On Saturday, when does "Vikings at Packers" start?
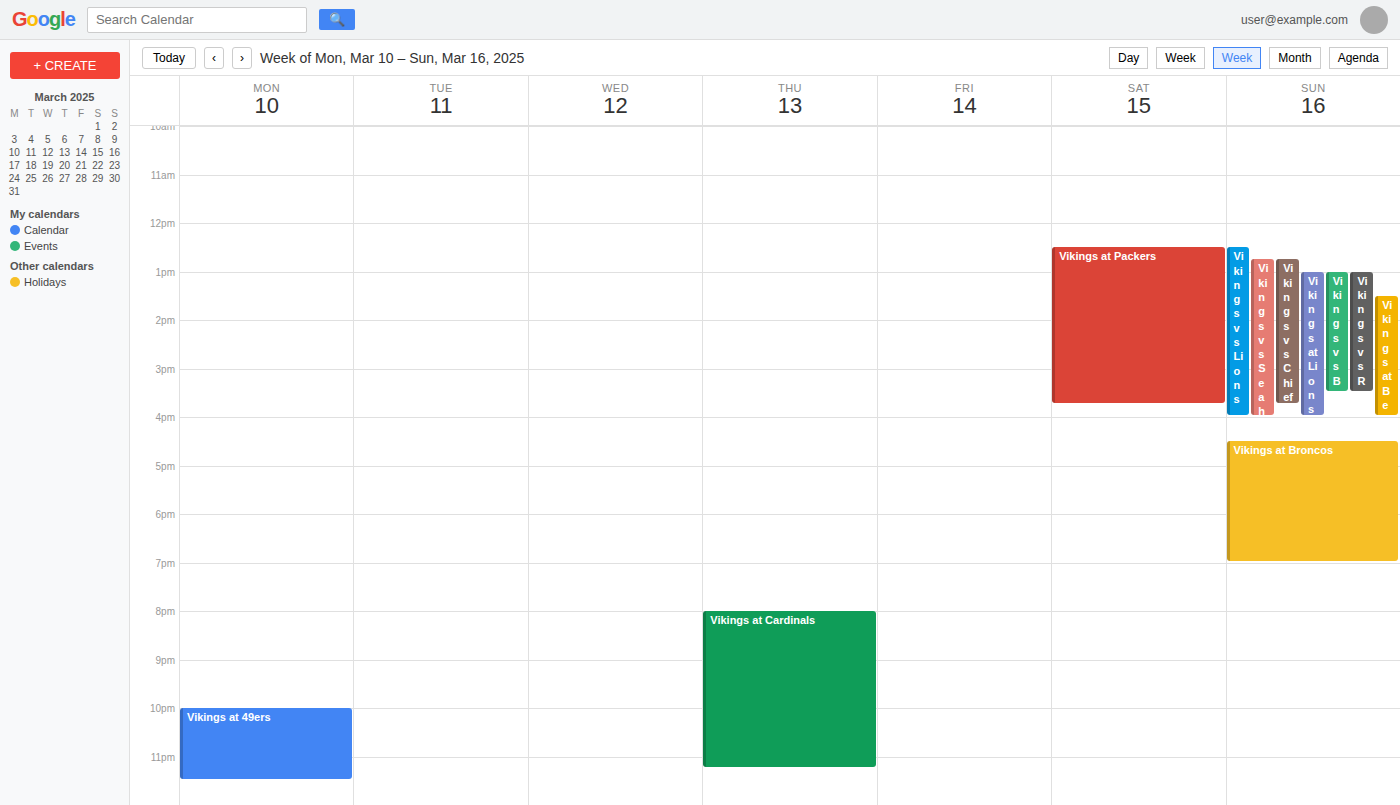
12:30 PM